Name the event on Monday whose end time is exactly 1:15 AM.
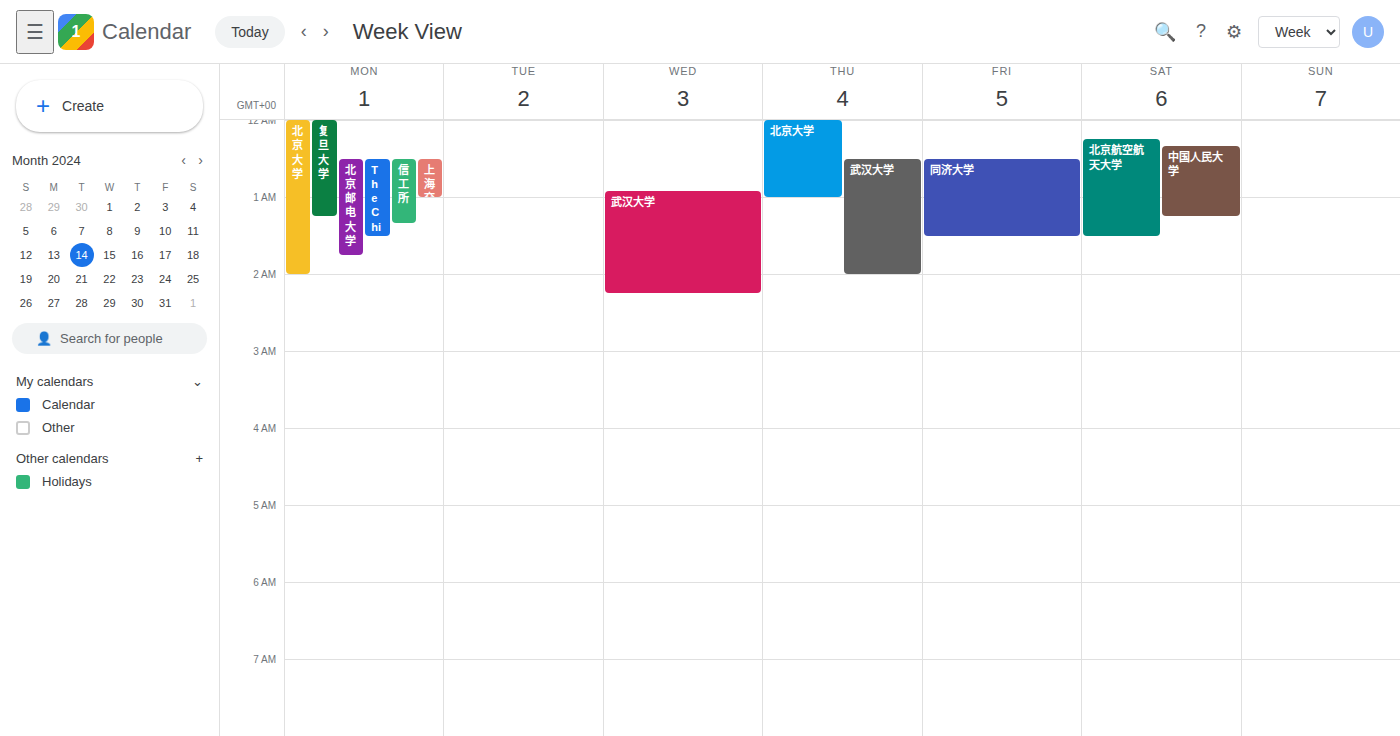
"复旦大学"